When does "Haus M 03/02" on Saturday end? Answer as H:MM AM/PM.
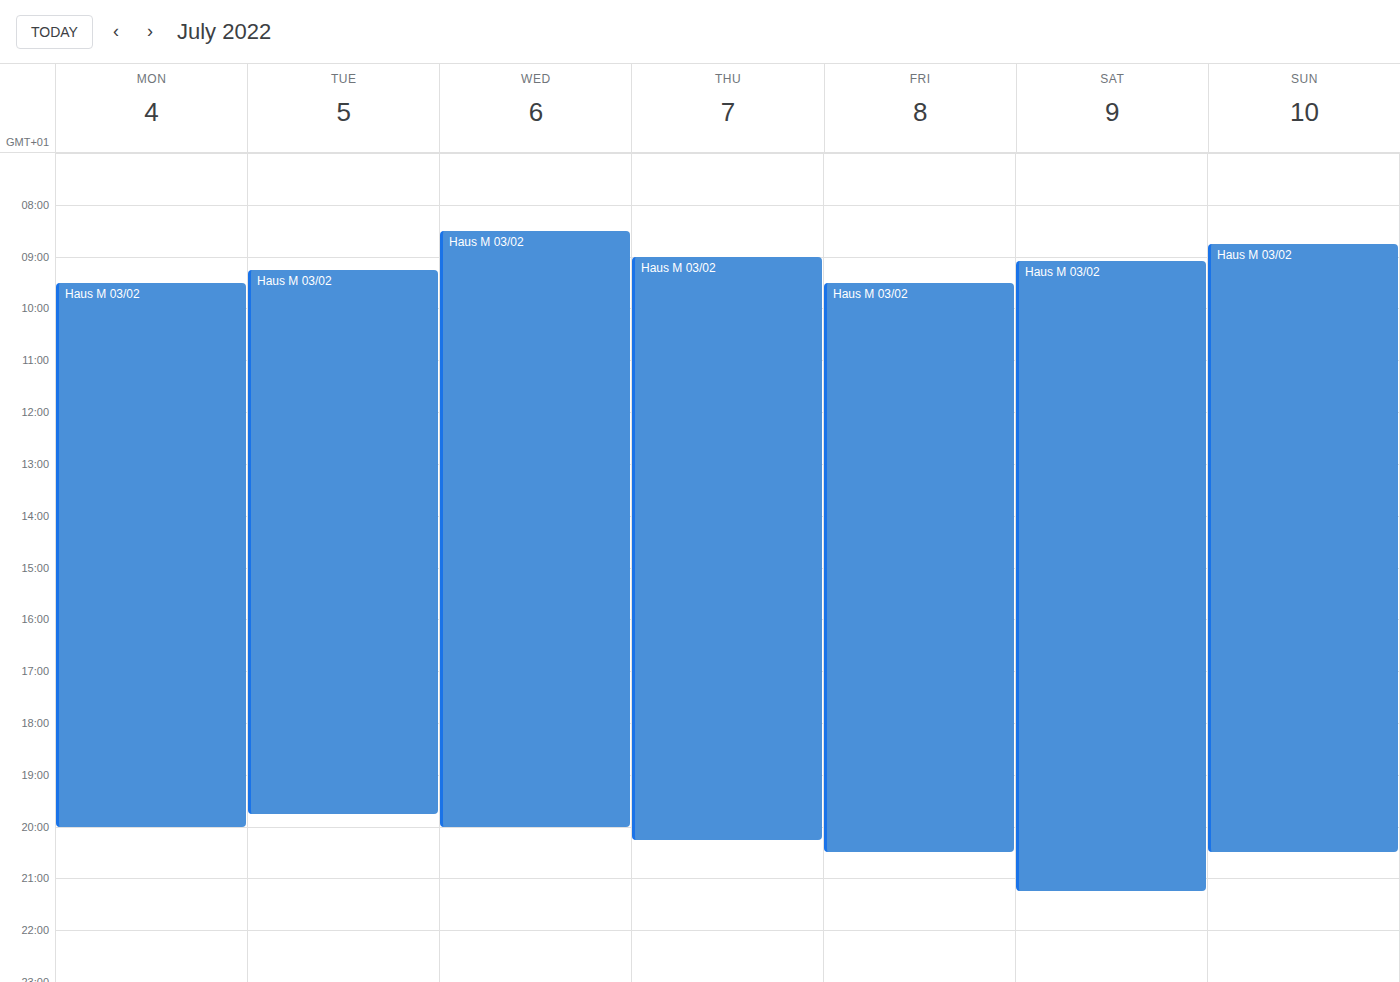
9:15 PM